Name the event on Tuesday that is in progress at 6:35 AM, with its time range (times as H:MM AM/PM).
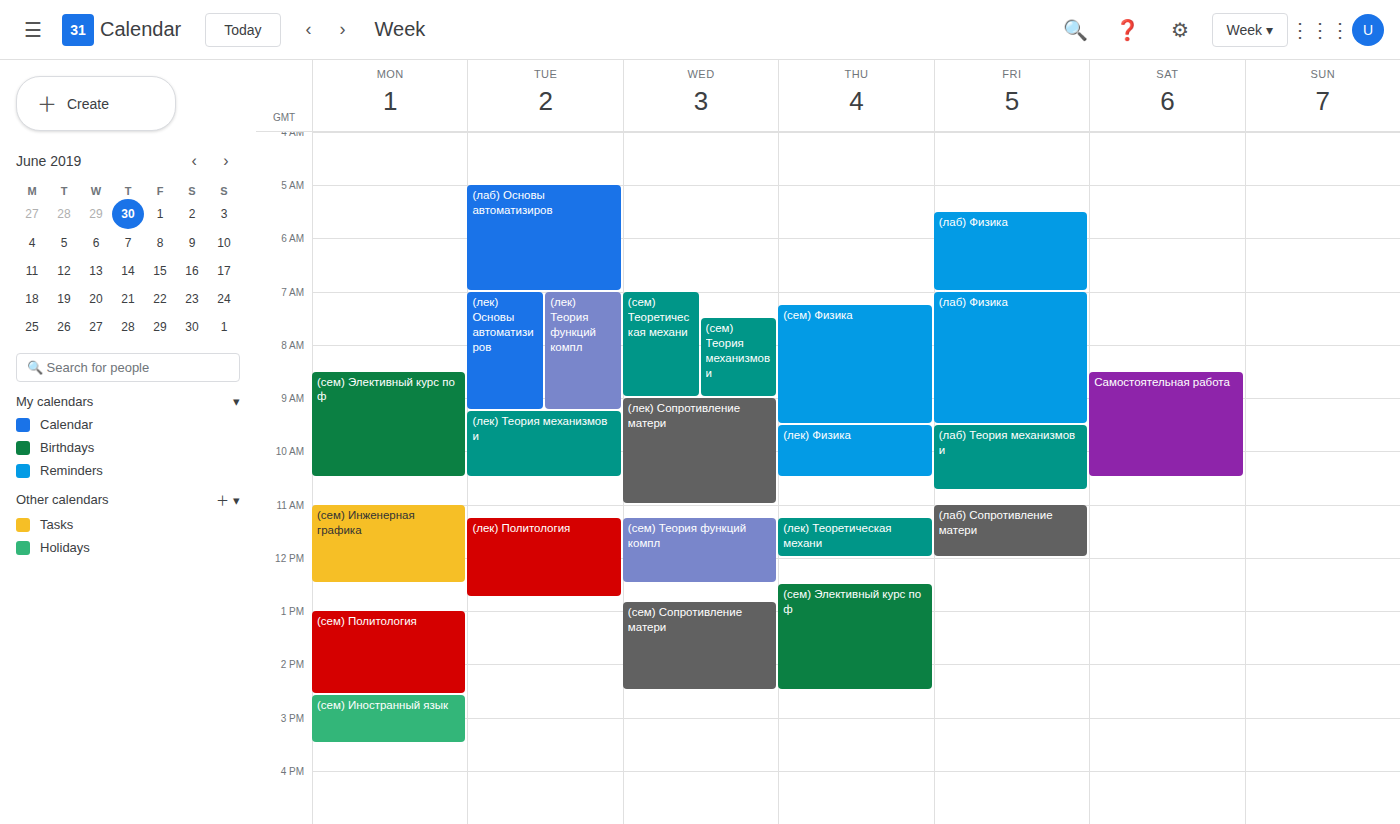
"(лаб) Основы автоматизиров", 5:00 AM to 7:00 AM